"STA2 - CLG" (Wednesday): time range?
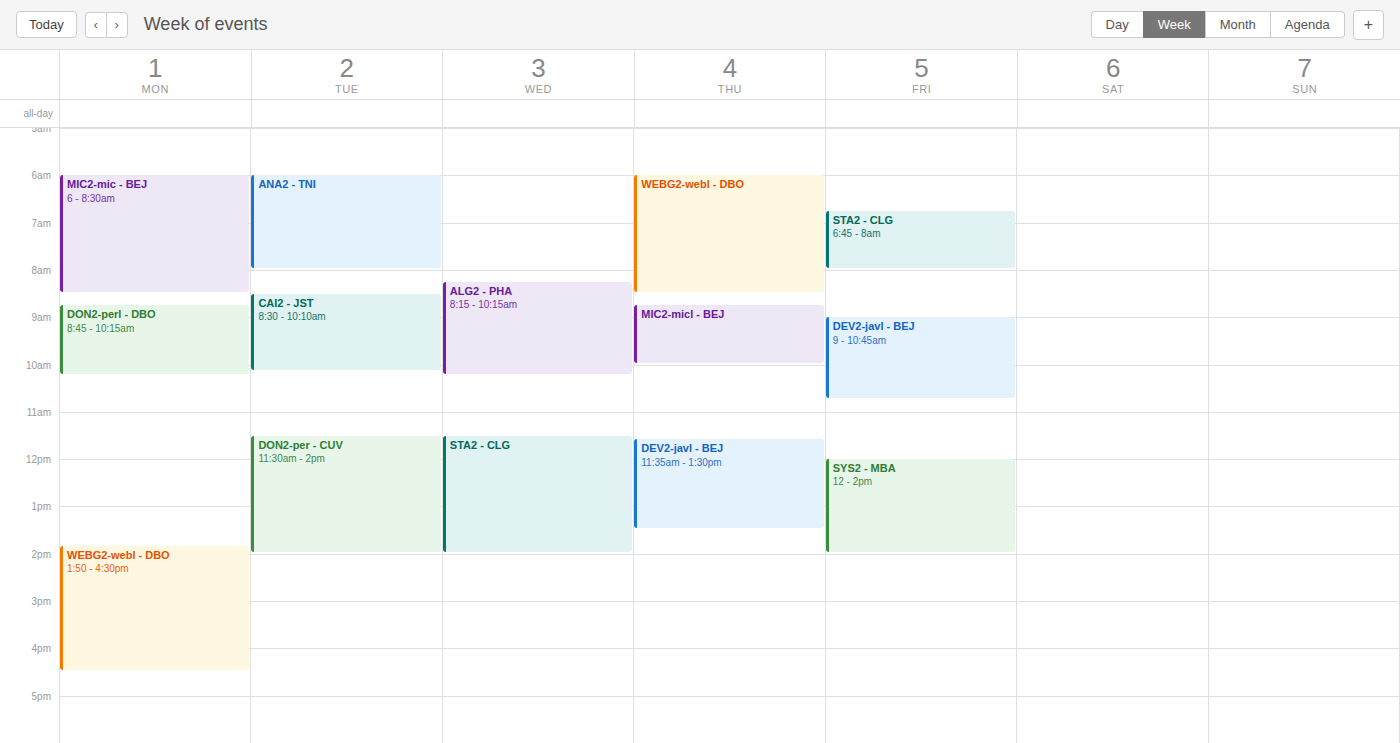
11:30 AM to 2:00 PM